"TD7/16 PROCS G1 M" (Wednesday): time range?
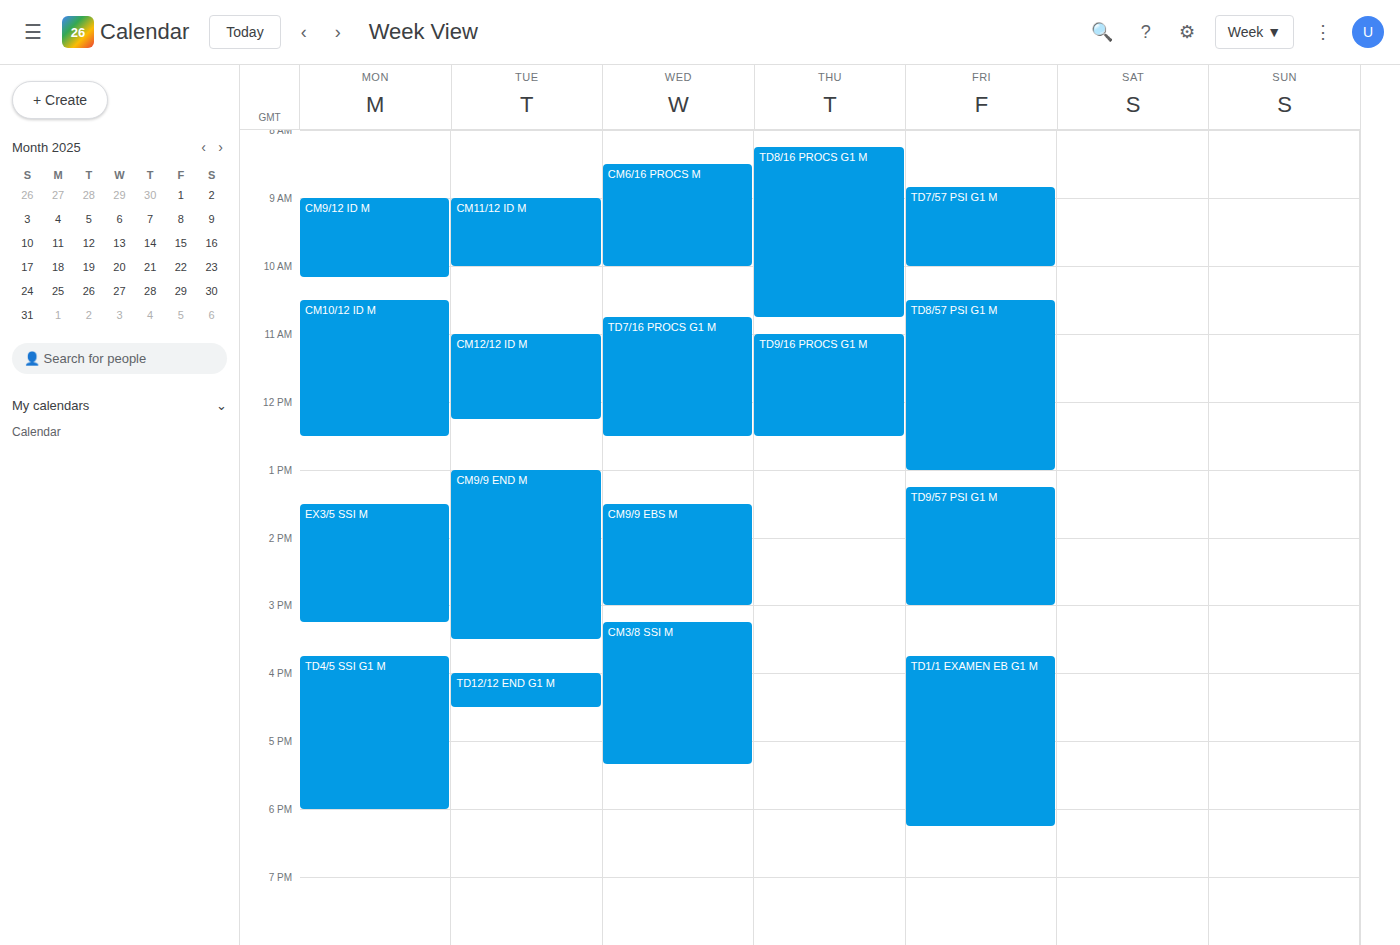
10:45 to 12:30